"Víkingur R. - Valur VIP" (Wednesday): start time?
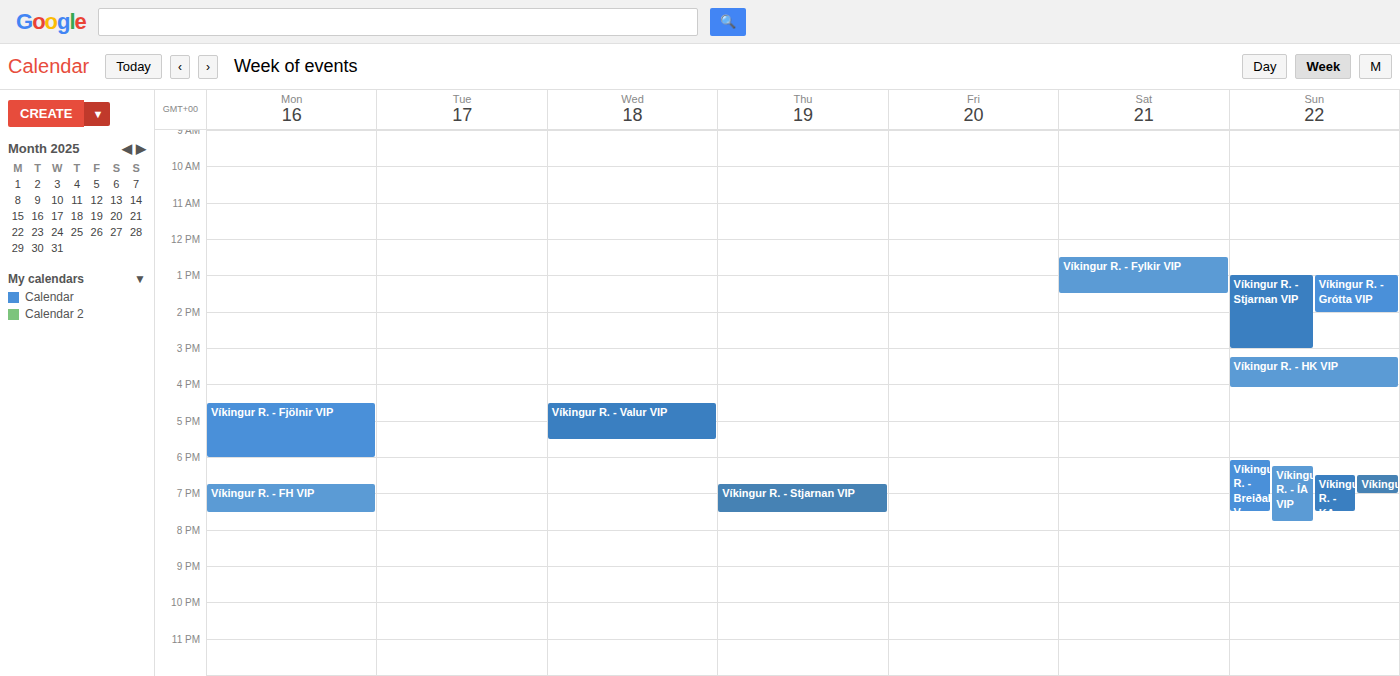
4:30 PM